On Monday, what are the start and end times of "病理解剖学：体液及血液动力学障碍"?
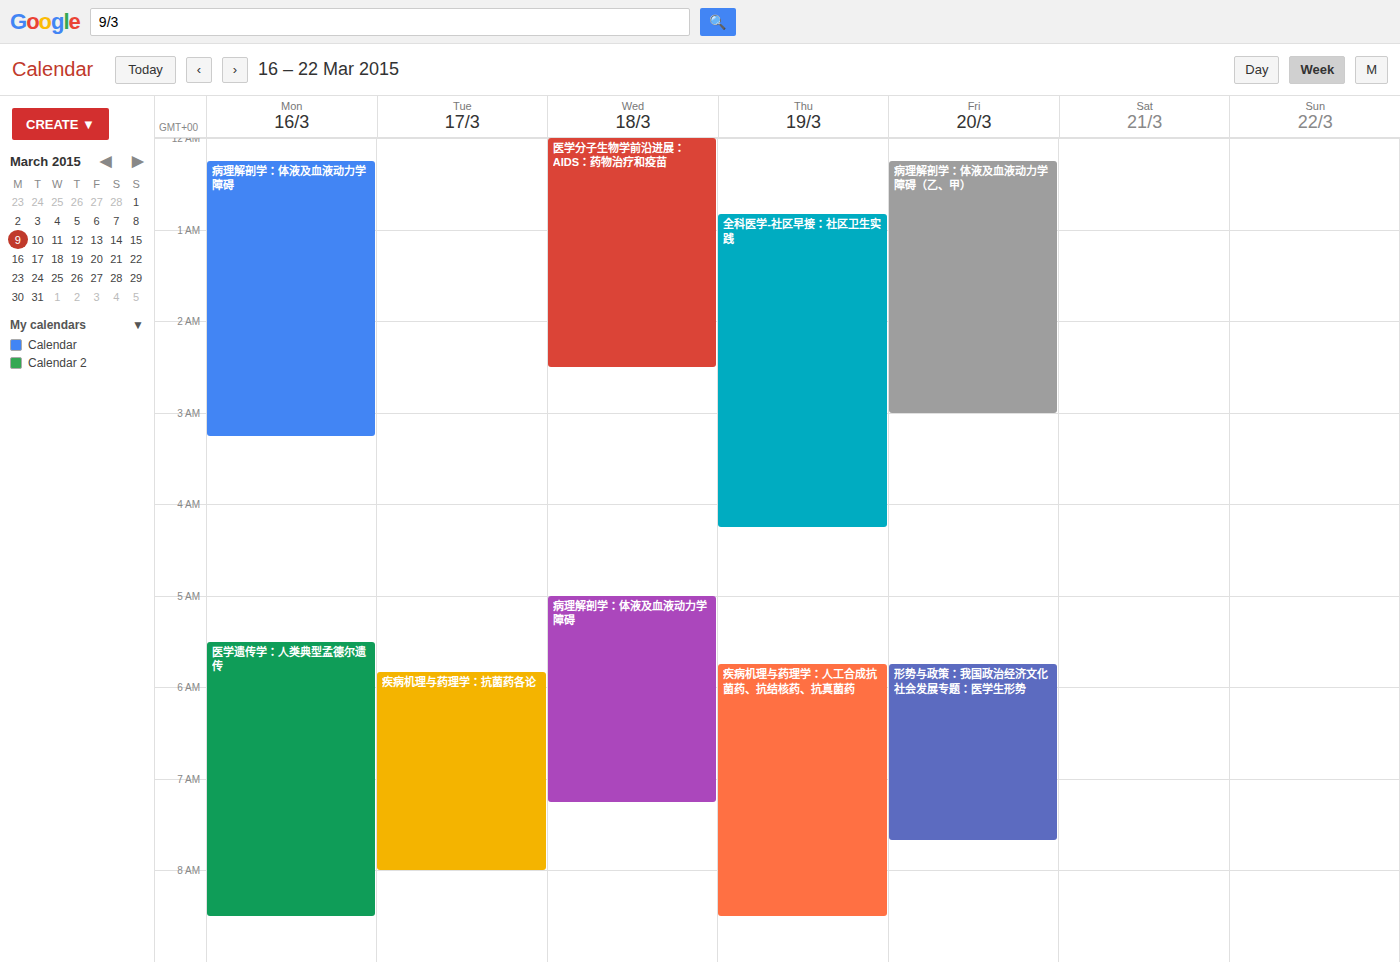
12:15 AM to 3:15 AM